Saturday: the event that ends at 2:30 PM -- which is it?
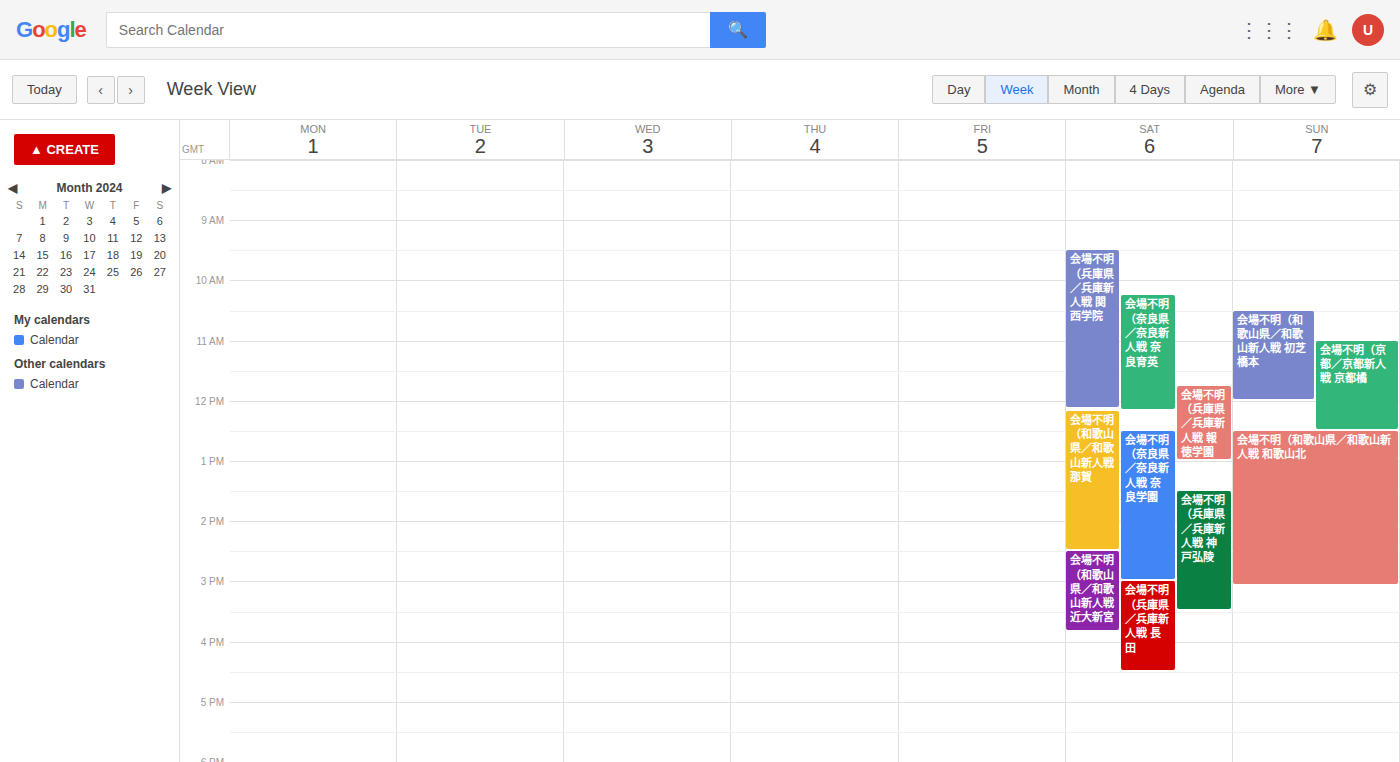
"会場不明（和歌山県／和歌山新人戦 那賀"